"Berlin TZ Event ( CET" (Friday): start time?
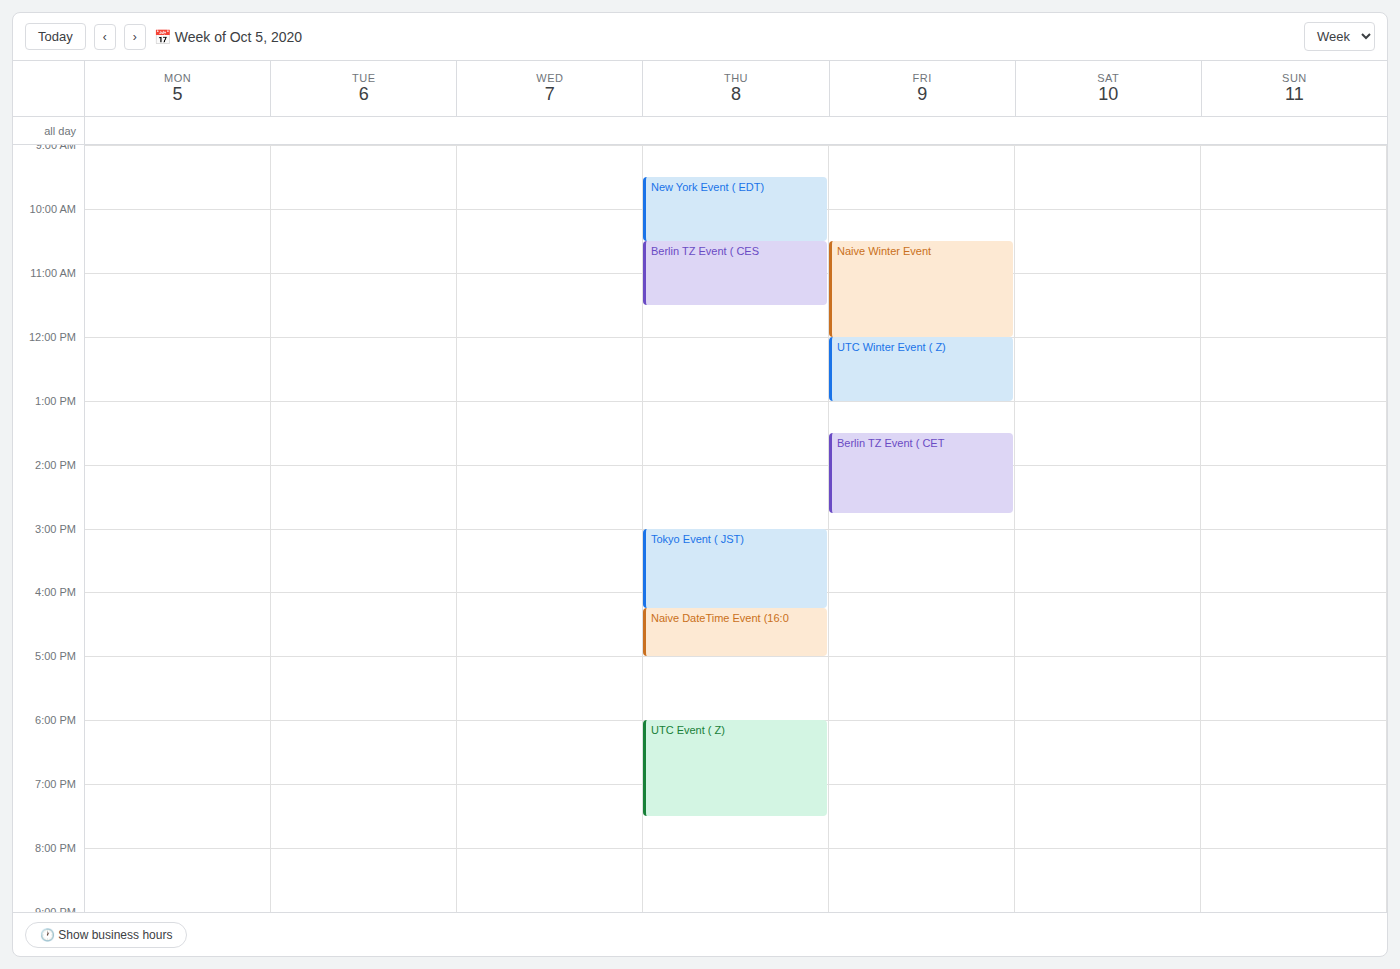
1:30 PM